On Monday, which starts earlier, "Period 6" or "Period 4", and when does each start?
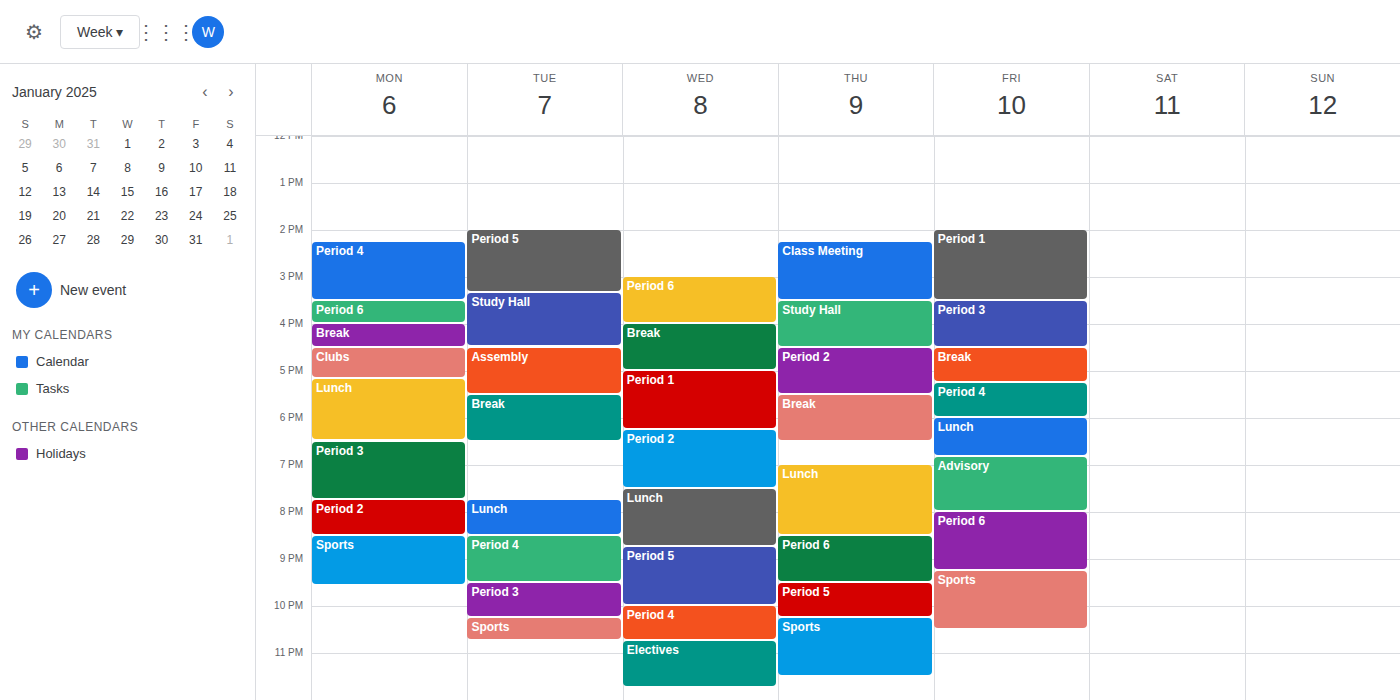
"Period 4" 2:15 PM; "Period 6" 3:30 PM.